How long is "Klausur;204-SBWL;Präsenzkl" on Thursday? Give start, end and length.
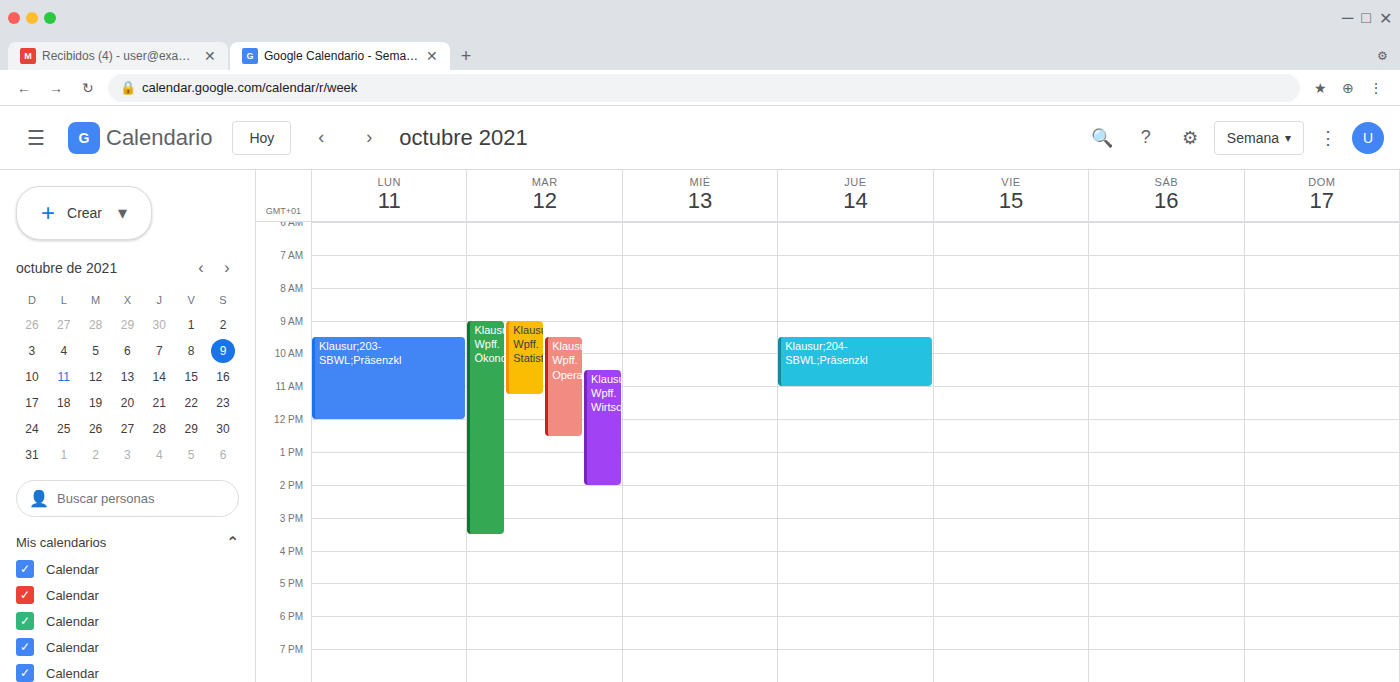
9:30 AM to 11:00 AM, 1 hour 30 minutes